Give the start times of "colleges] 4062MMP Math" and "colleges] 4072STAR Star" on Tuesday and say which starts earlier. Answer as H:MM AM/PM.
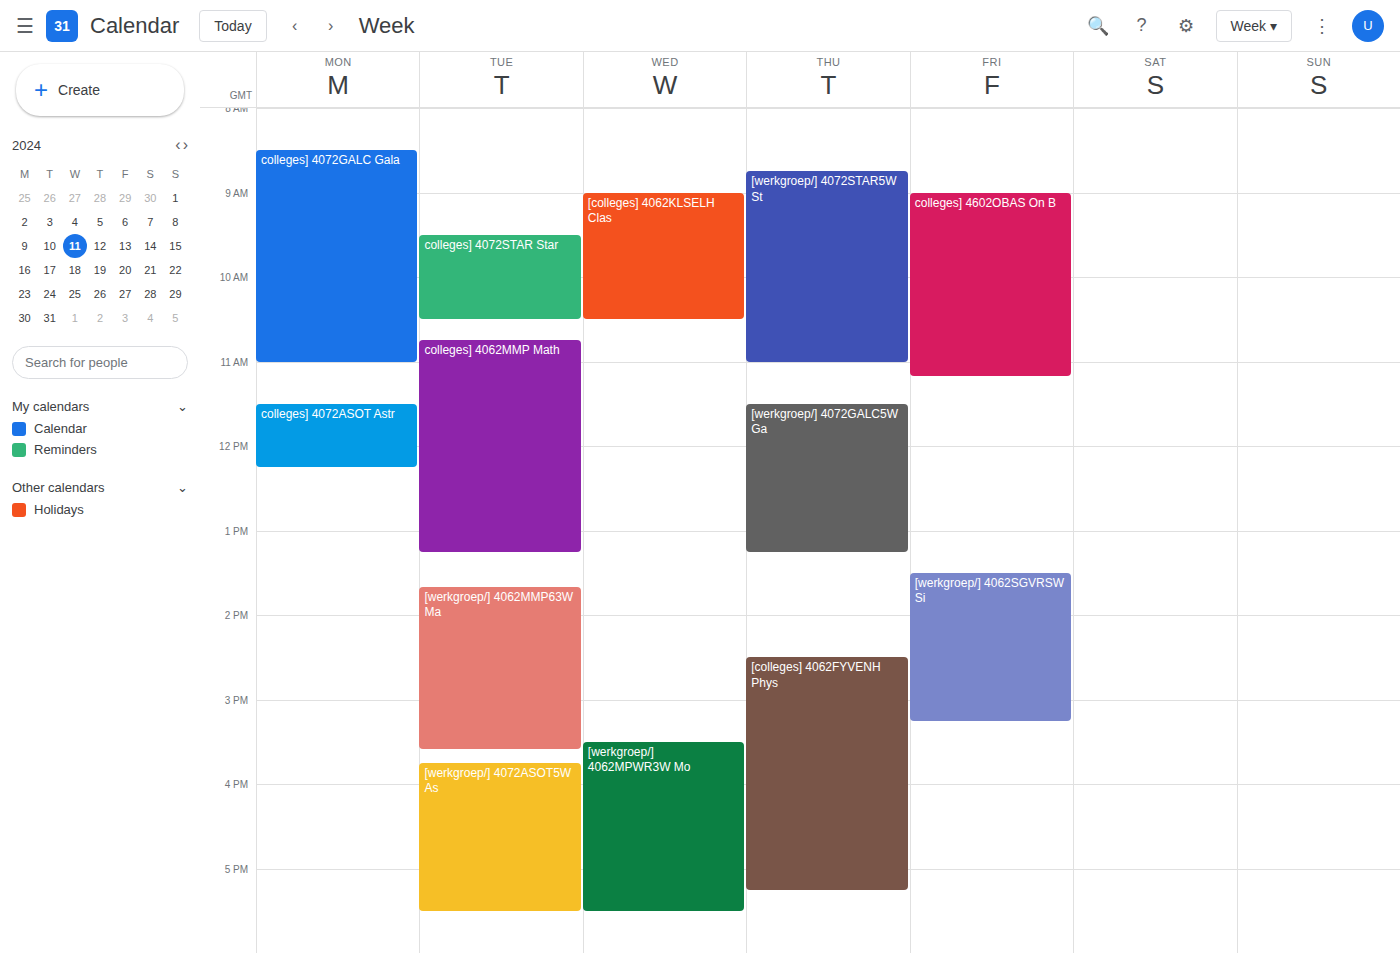
"colleges] 4072STAR Star" 9:30 AM; "colleges] 4062MMP Math" 10:45 AM.